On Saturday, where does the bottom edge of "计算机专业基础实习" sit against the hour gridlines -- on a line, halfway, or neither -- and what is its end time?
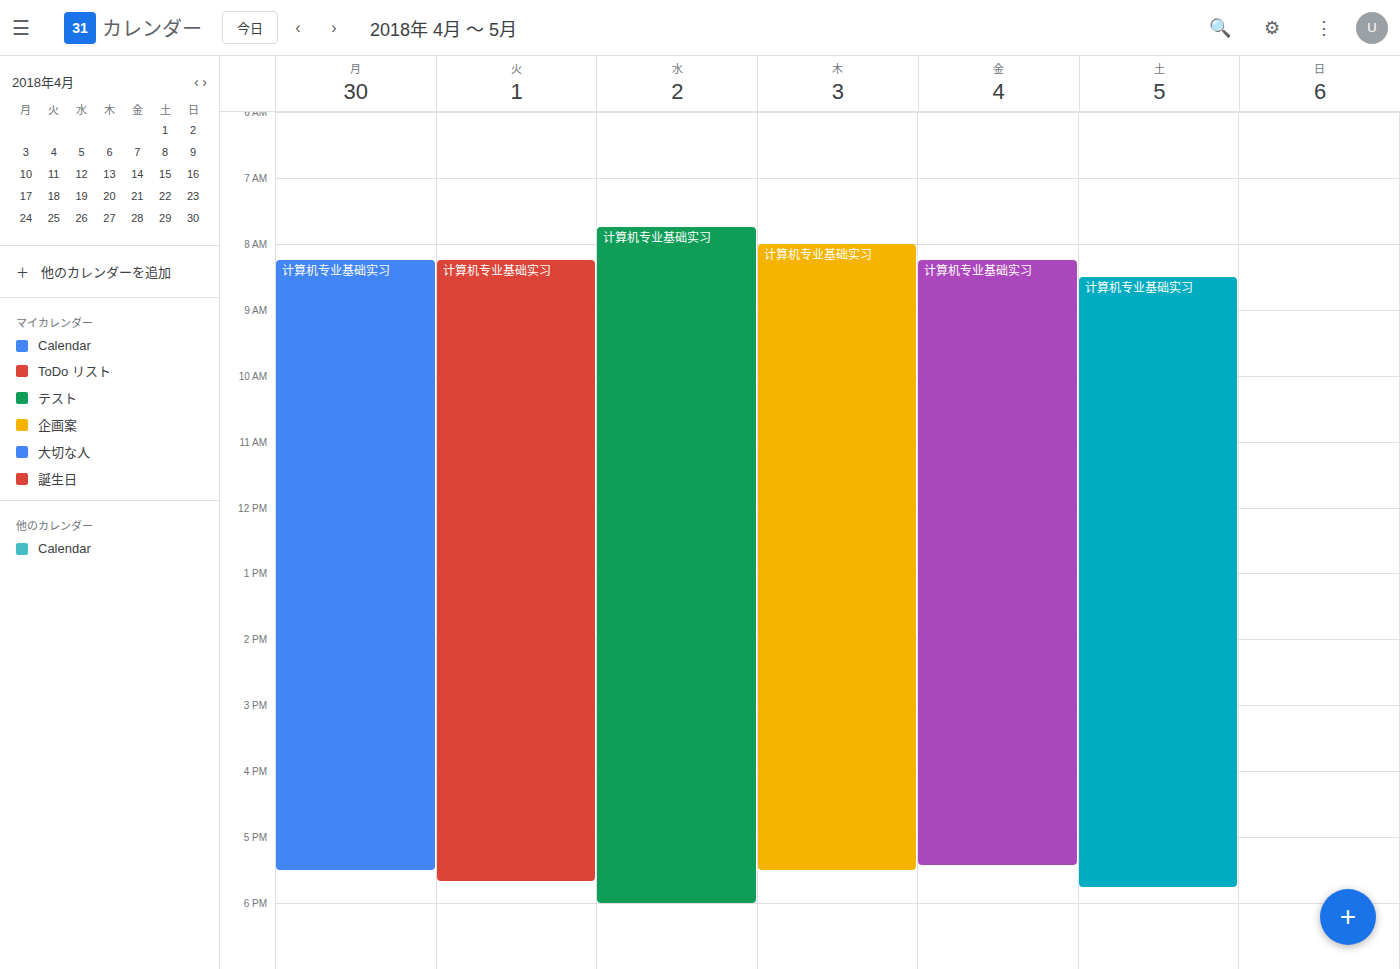
5:45 PM -- neither: three quarters of the way from the 5 PM line to the 6 PM line.